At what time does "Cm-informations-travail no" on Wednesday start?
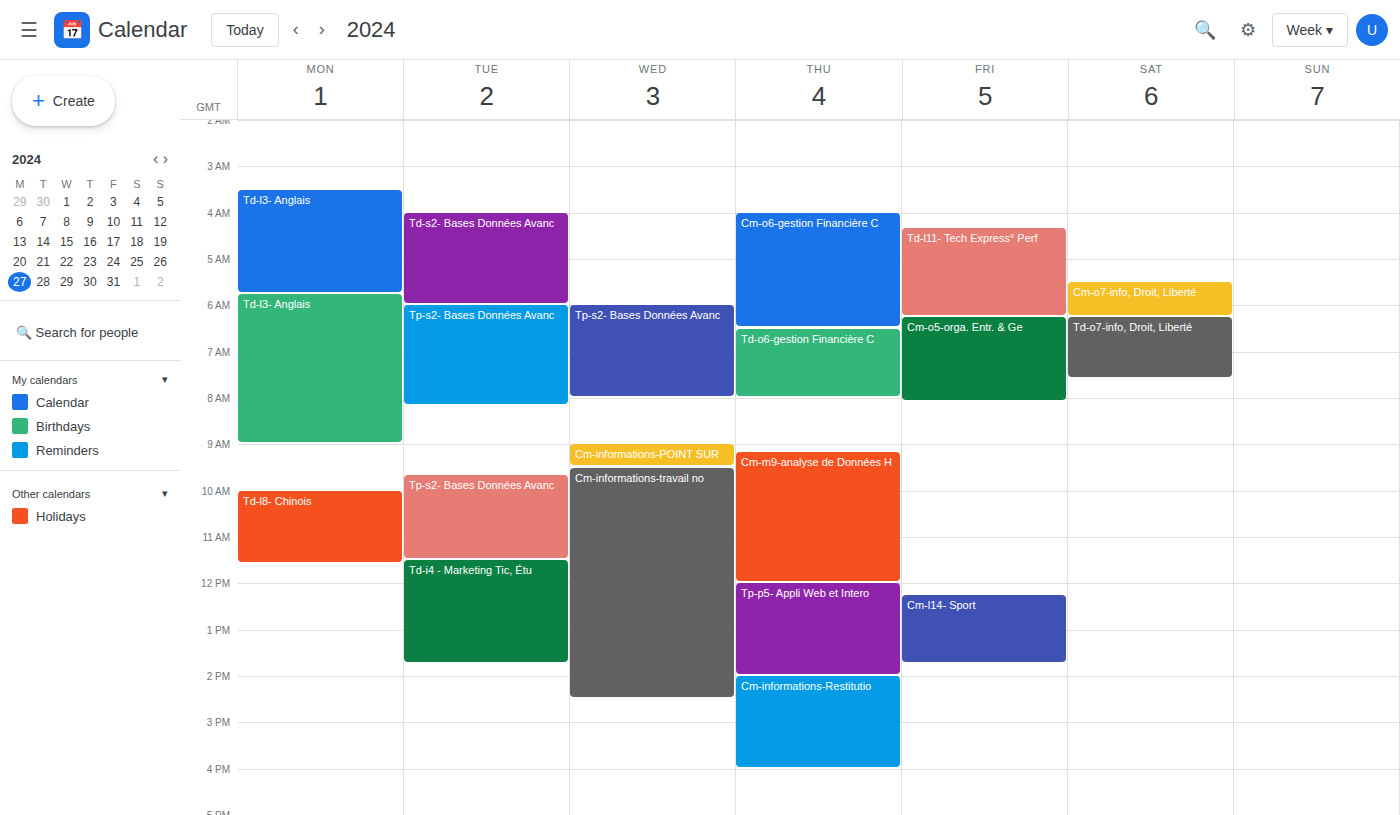
09:30